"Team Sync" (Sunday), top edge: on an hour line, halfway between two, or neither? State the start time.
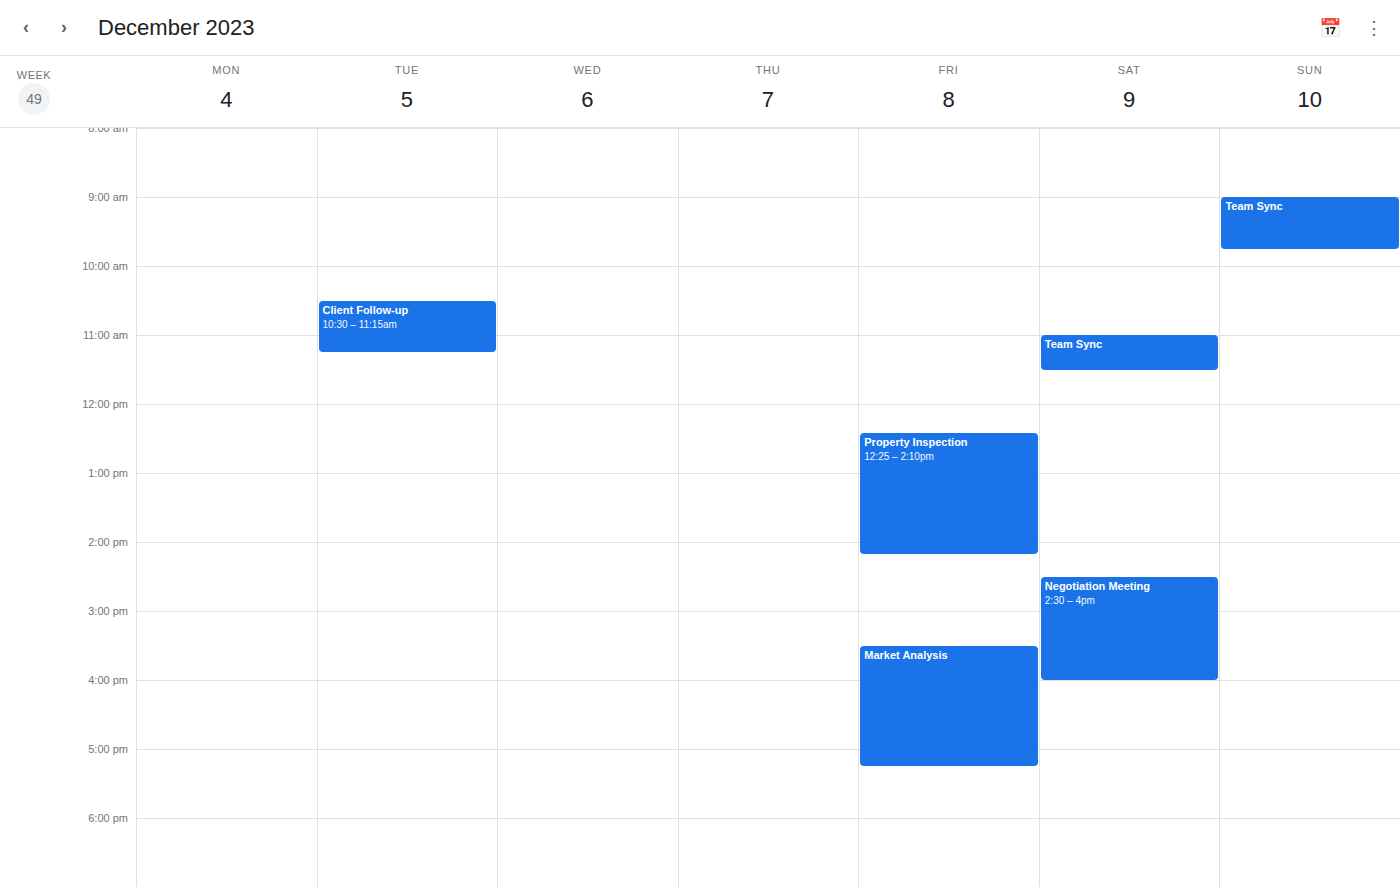
9:00 AM -- exactly on the 9 AM line.